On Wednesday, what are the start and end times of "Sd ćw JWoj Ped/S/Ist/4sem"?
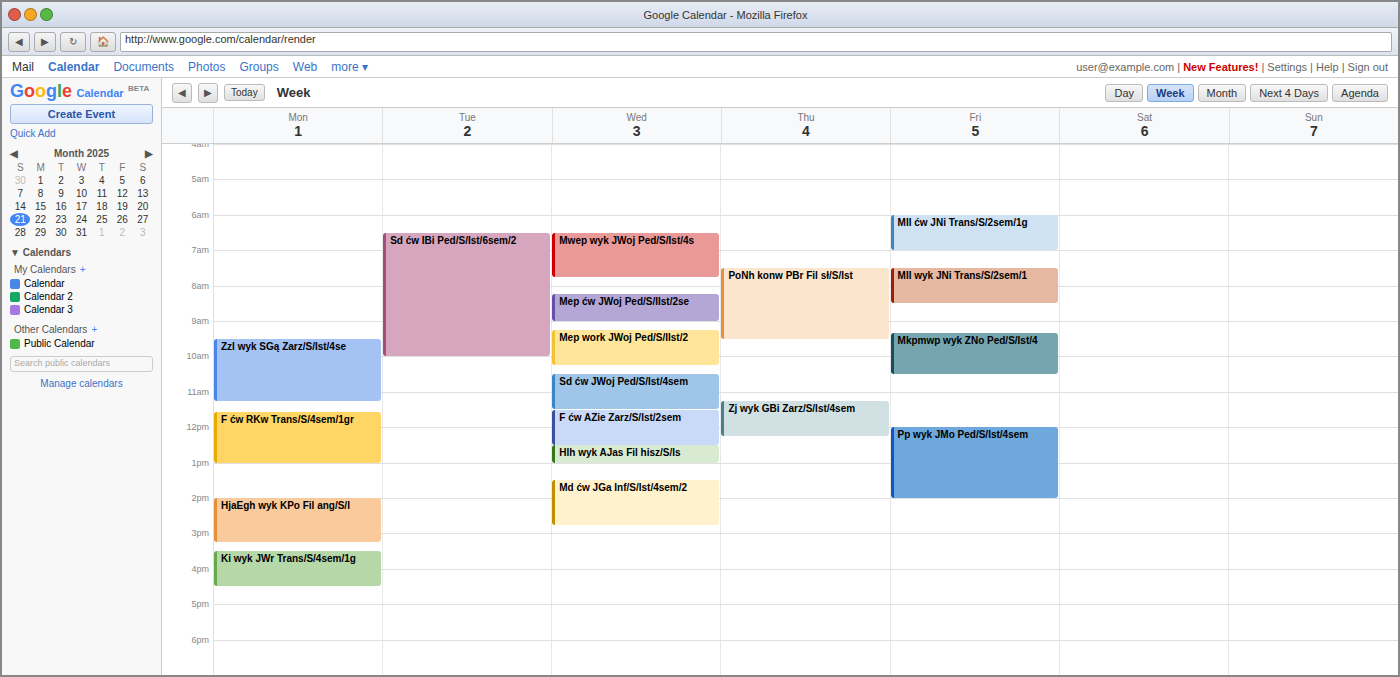
10:30 AM to 11:30 AM